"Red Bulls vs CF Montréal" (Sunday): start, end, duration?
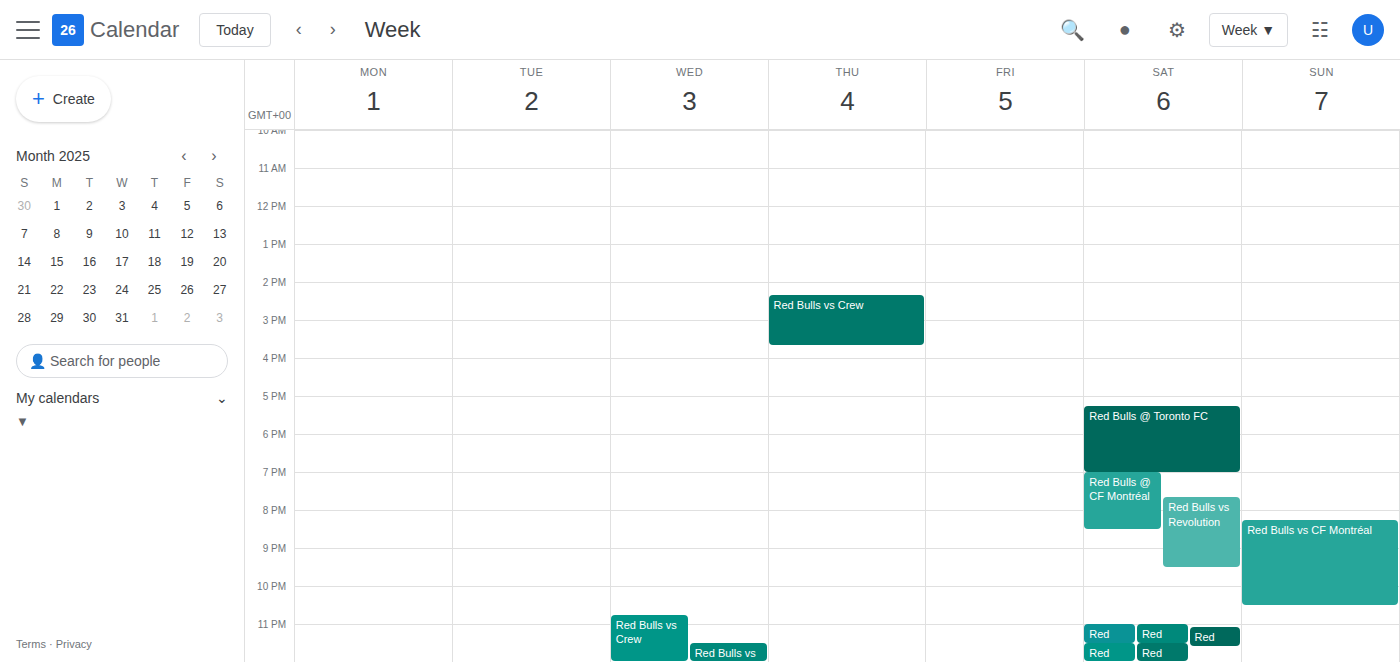
8:15 PM to 10:30 PM, 2 hours 15 minutes